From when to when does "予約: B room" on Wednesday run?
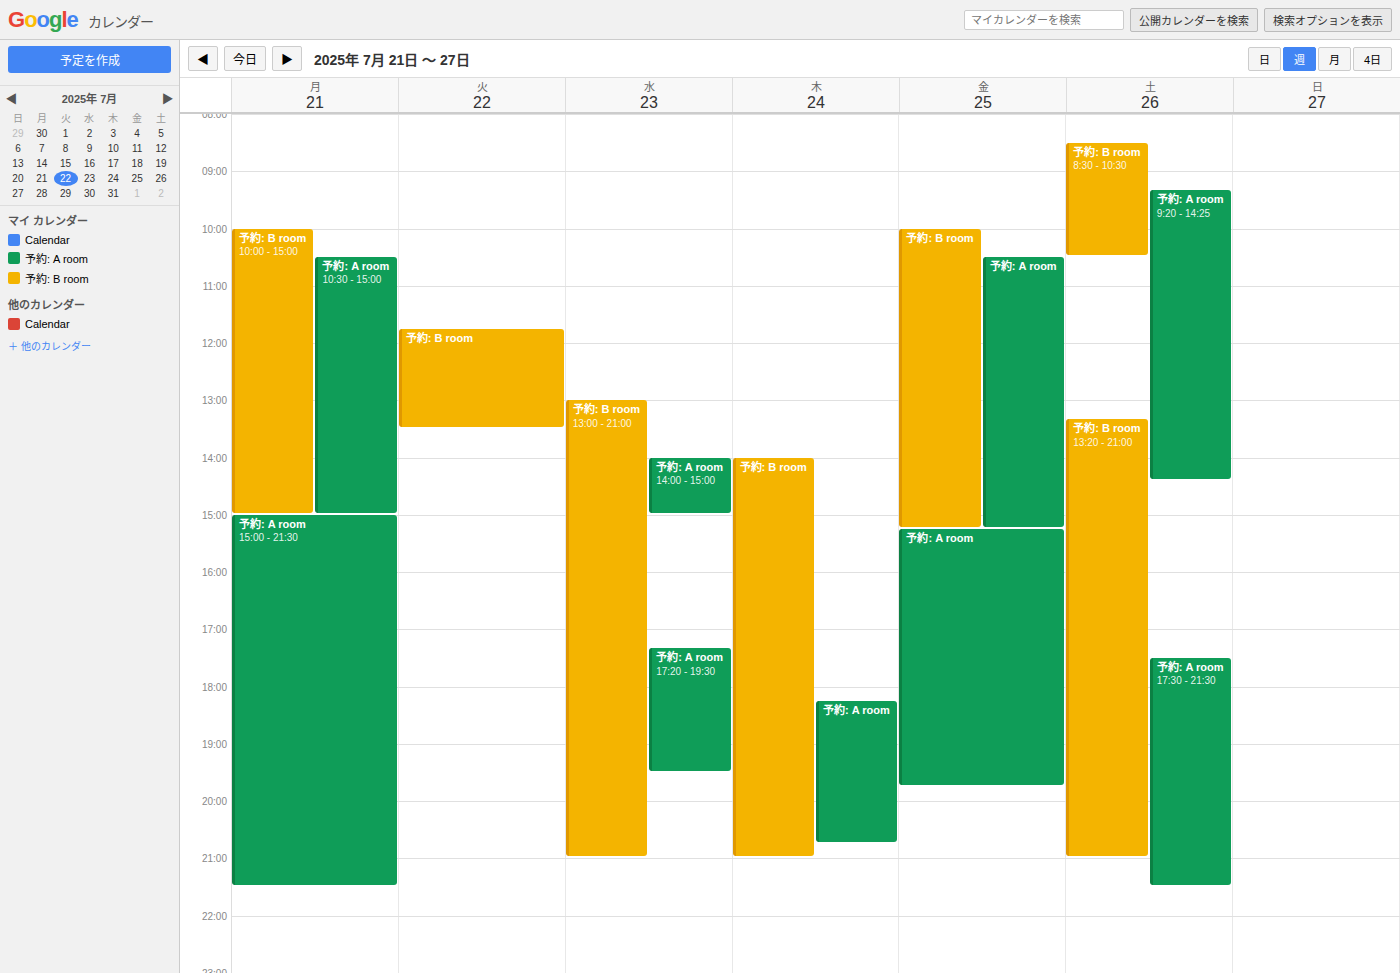
1:00 PM to 9:00 PM